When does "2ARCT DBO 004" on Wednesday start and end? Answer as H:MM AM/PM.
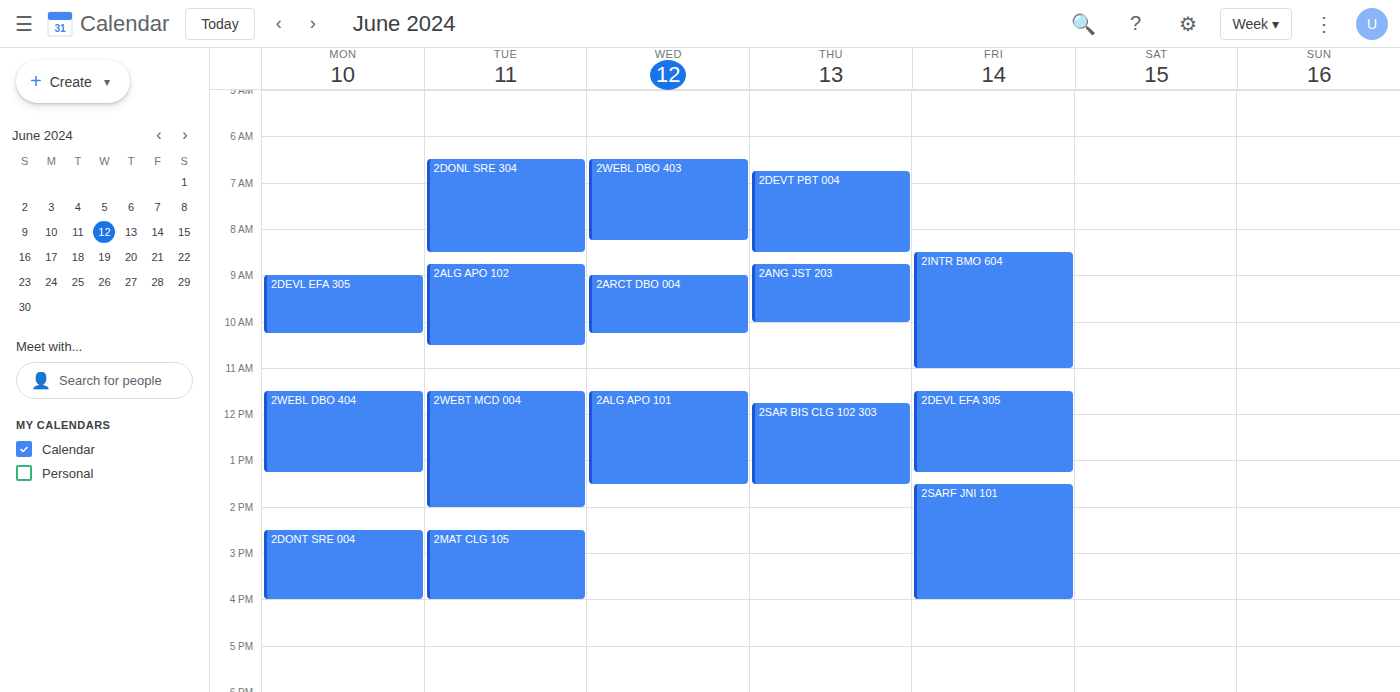
9:00 AM to 10:15 AM